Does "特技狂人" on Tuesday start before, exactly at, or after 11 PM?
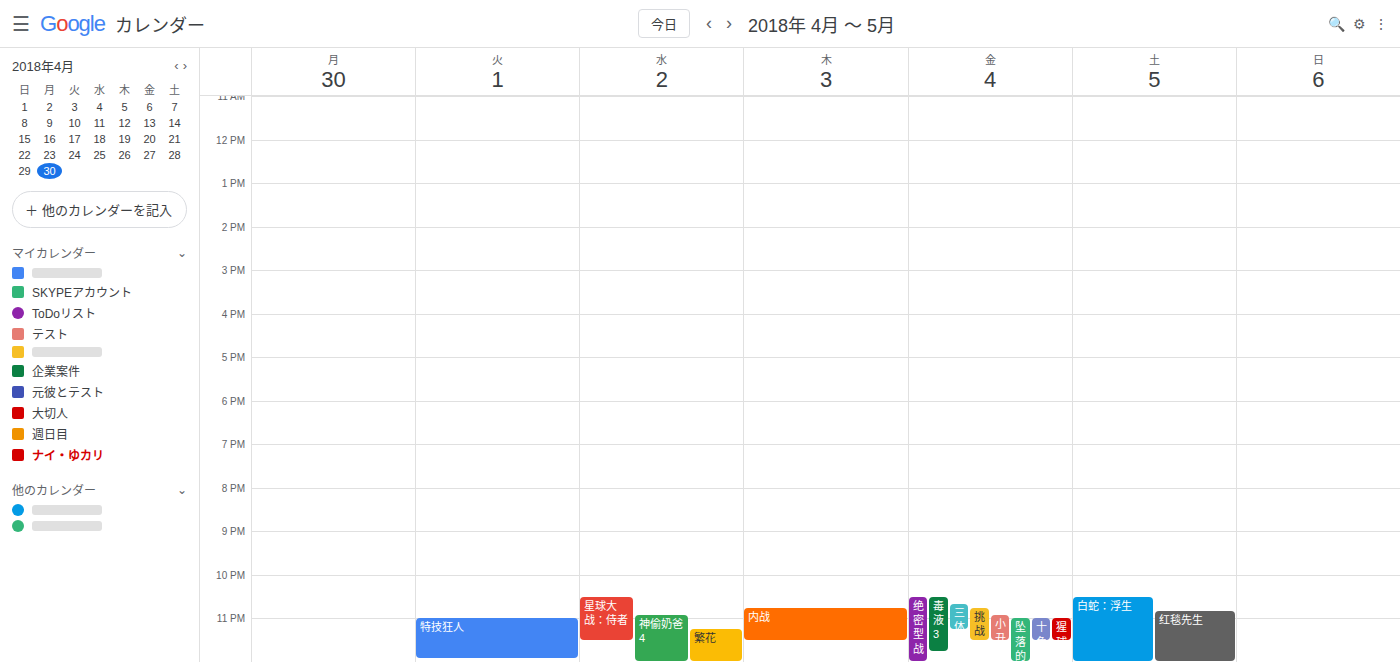
11:00 PM -- exactly at 11 PM, on the 11 PM line.